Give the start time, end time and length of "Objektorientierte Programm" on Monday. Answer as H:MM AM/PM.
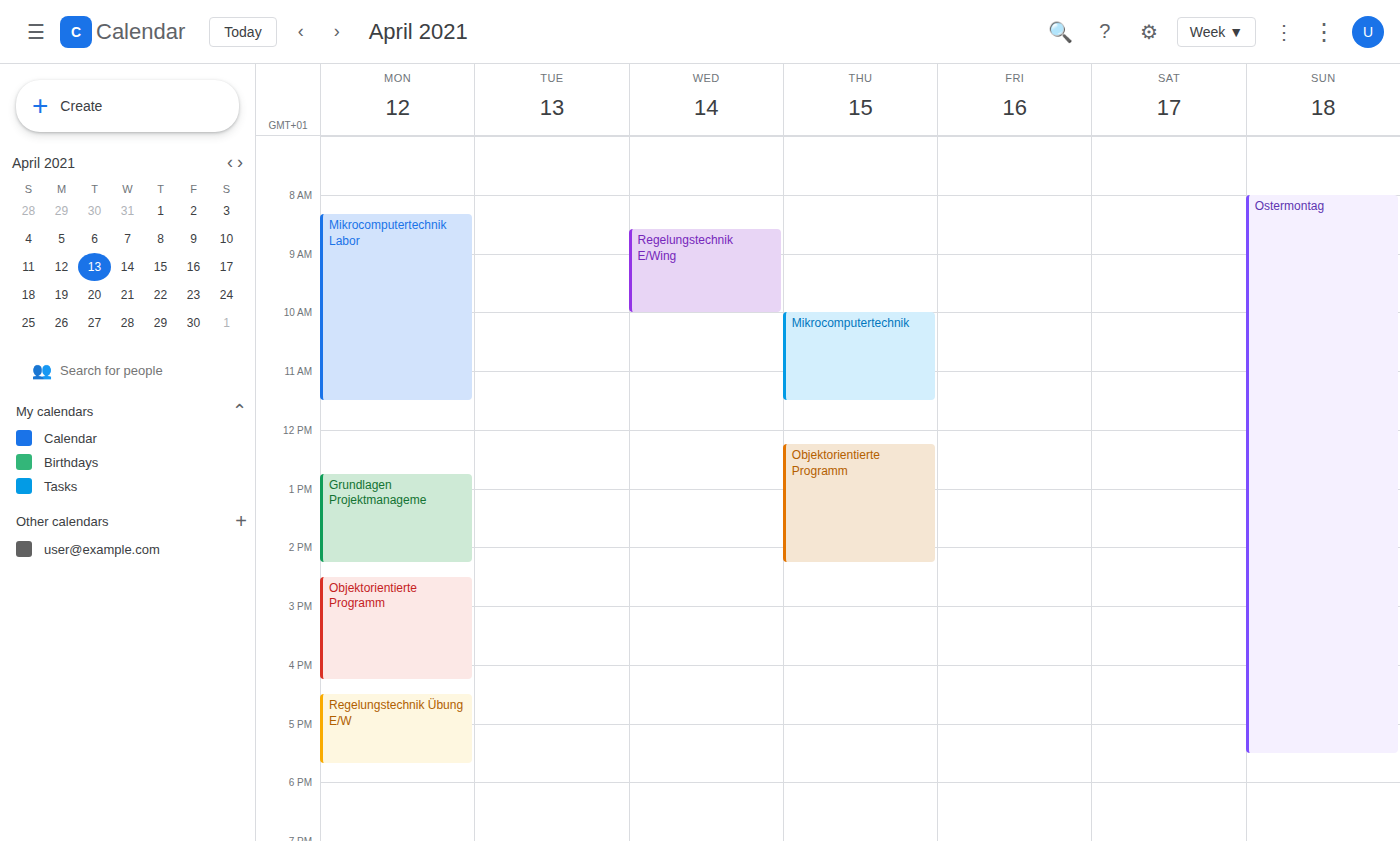
2:30 PM to 4:15 PM, 1 hour 45 minutes